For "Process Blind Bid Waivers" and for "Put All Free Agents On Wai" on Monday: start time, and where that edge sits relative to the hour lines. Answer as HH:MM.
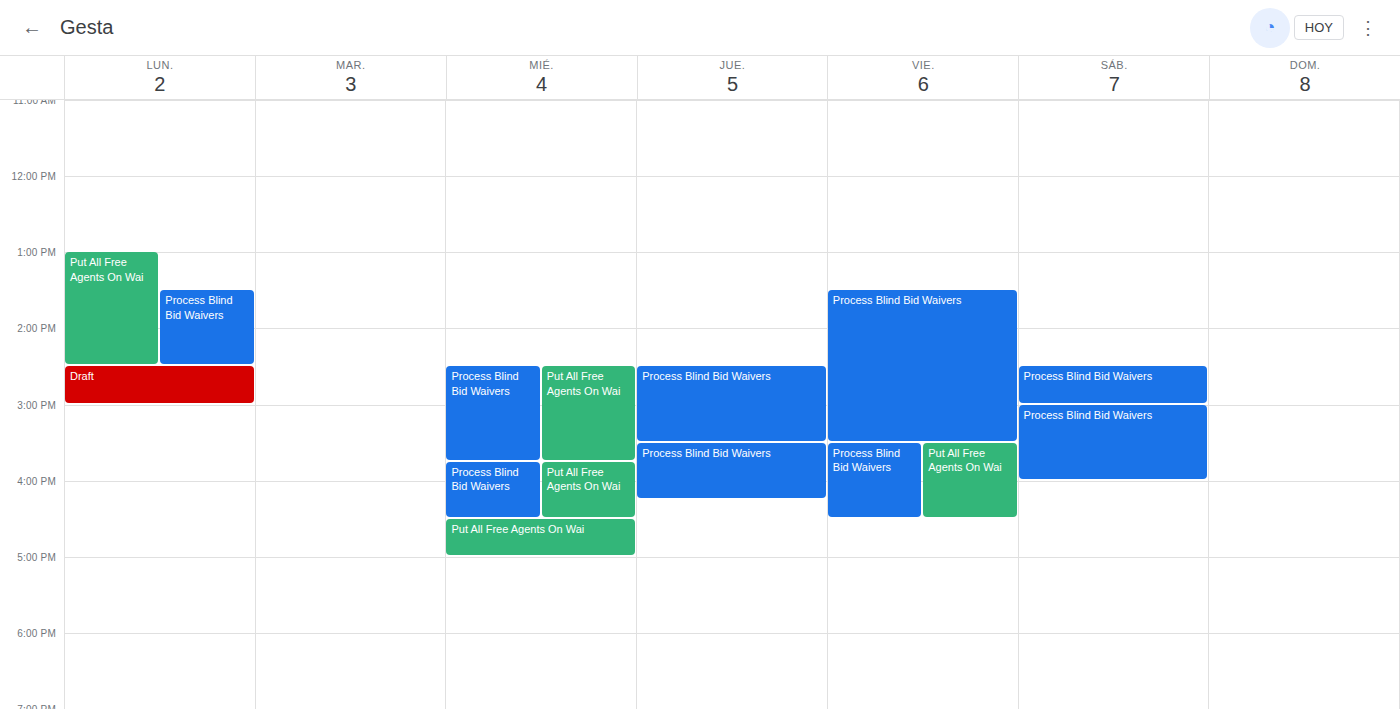
"Process Blind Bid Waivers": 13:30, halfway between the 13:00 and 14:00 lines. "Put All Free Agents On Wai": 13:00, exactly on the 13:00 line.